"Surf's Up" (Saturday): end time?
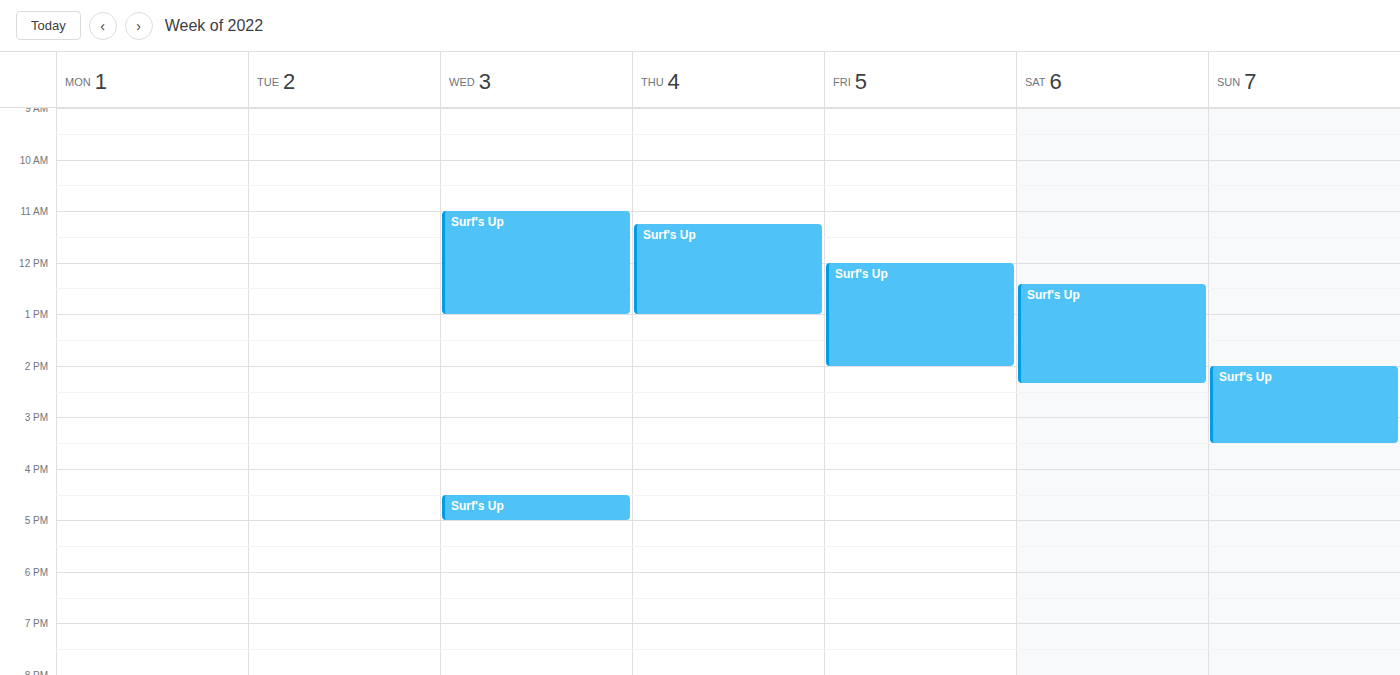
2:20 PM